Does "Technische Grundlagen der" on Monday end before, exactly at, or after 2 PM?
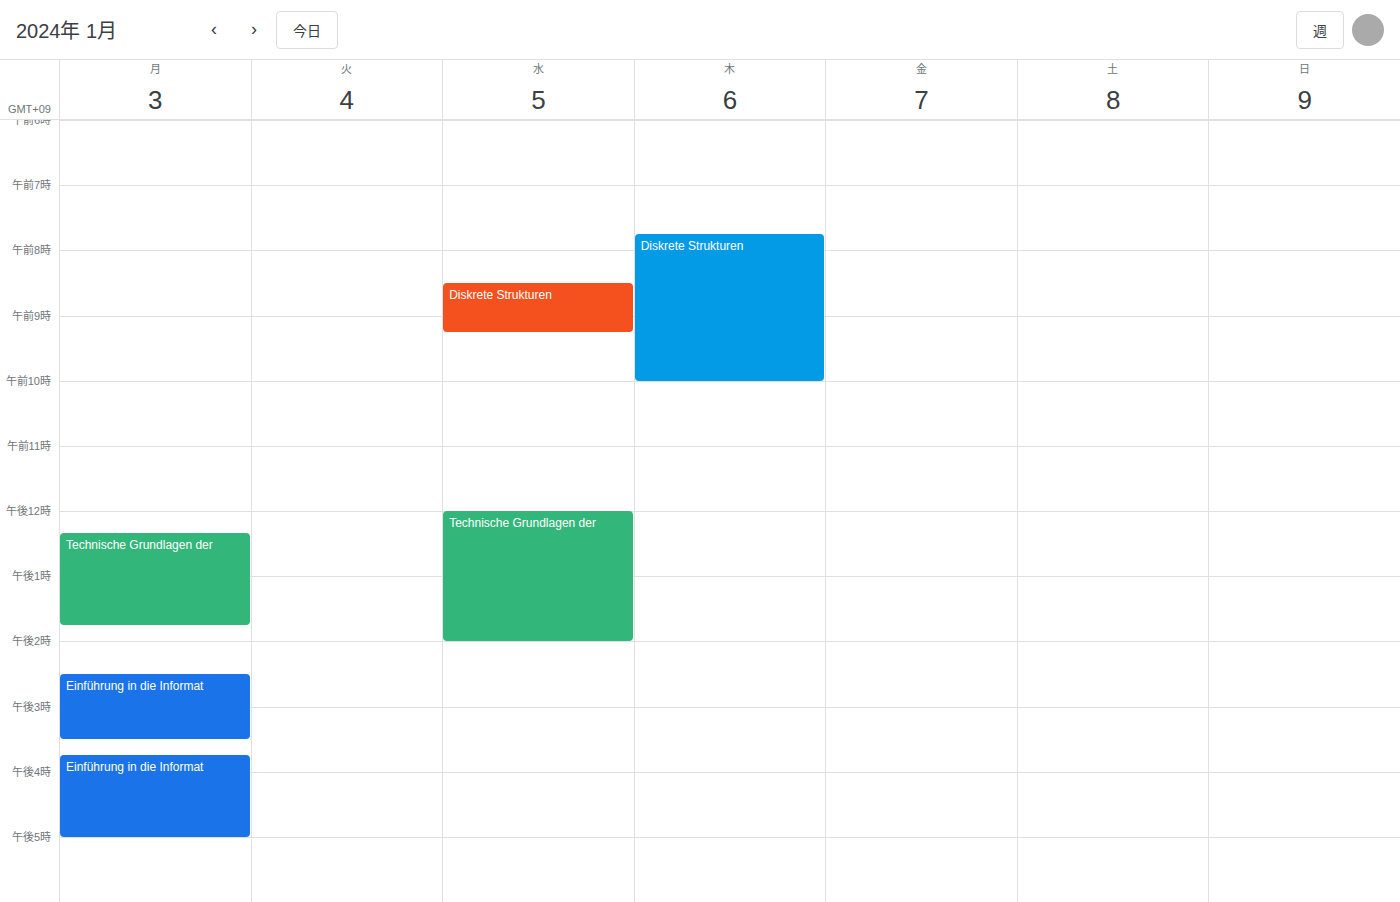
1:45 PM -- before 2 PM, 15 minutes above the 2 PM line.